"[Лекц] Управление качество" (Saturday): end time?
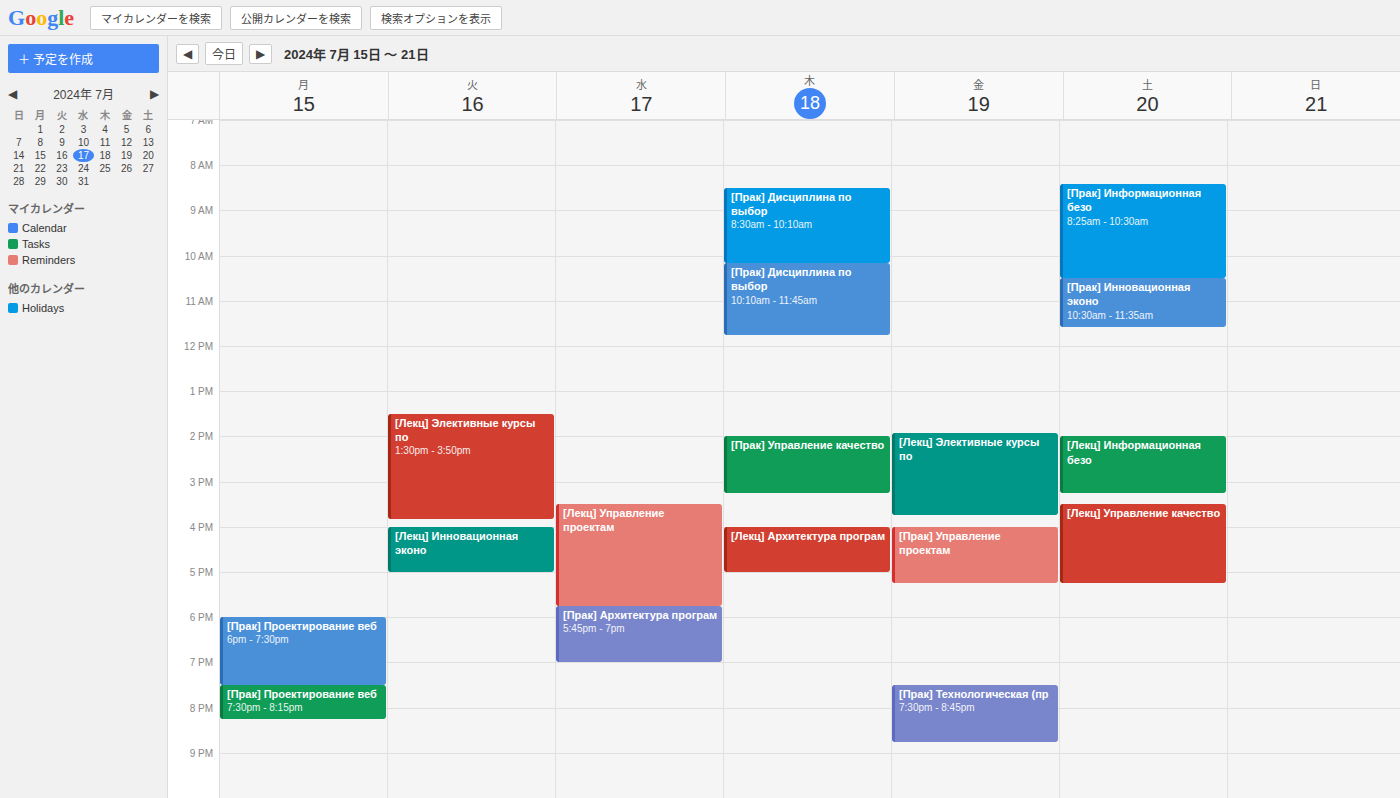
5:15 PM